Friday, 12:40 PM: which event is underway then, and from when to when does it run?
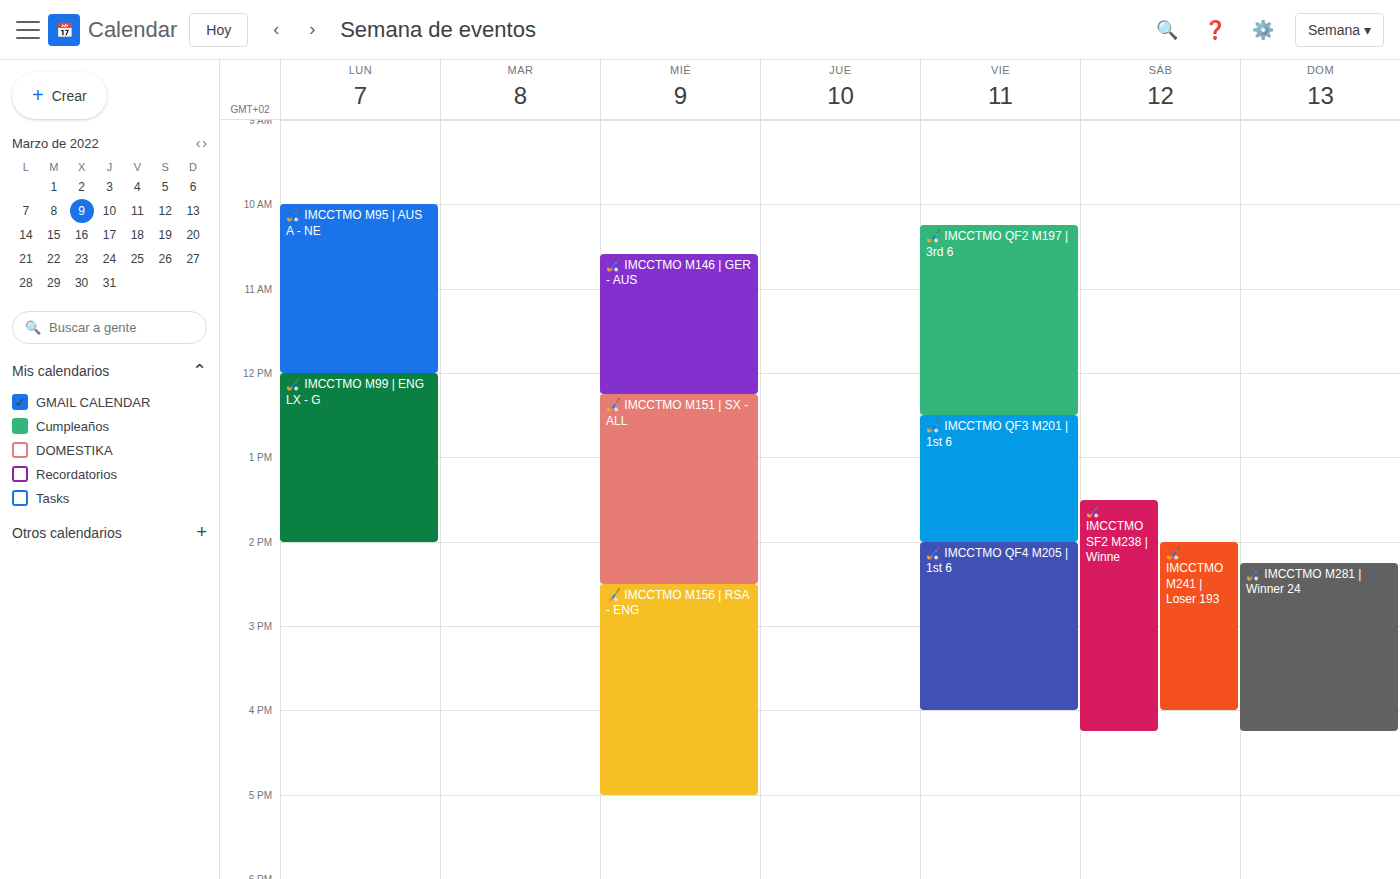
"🏑 IMCCTMO QF3 M201 | 1st 6", 12:30 PM to 2:00 PM